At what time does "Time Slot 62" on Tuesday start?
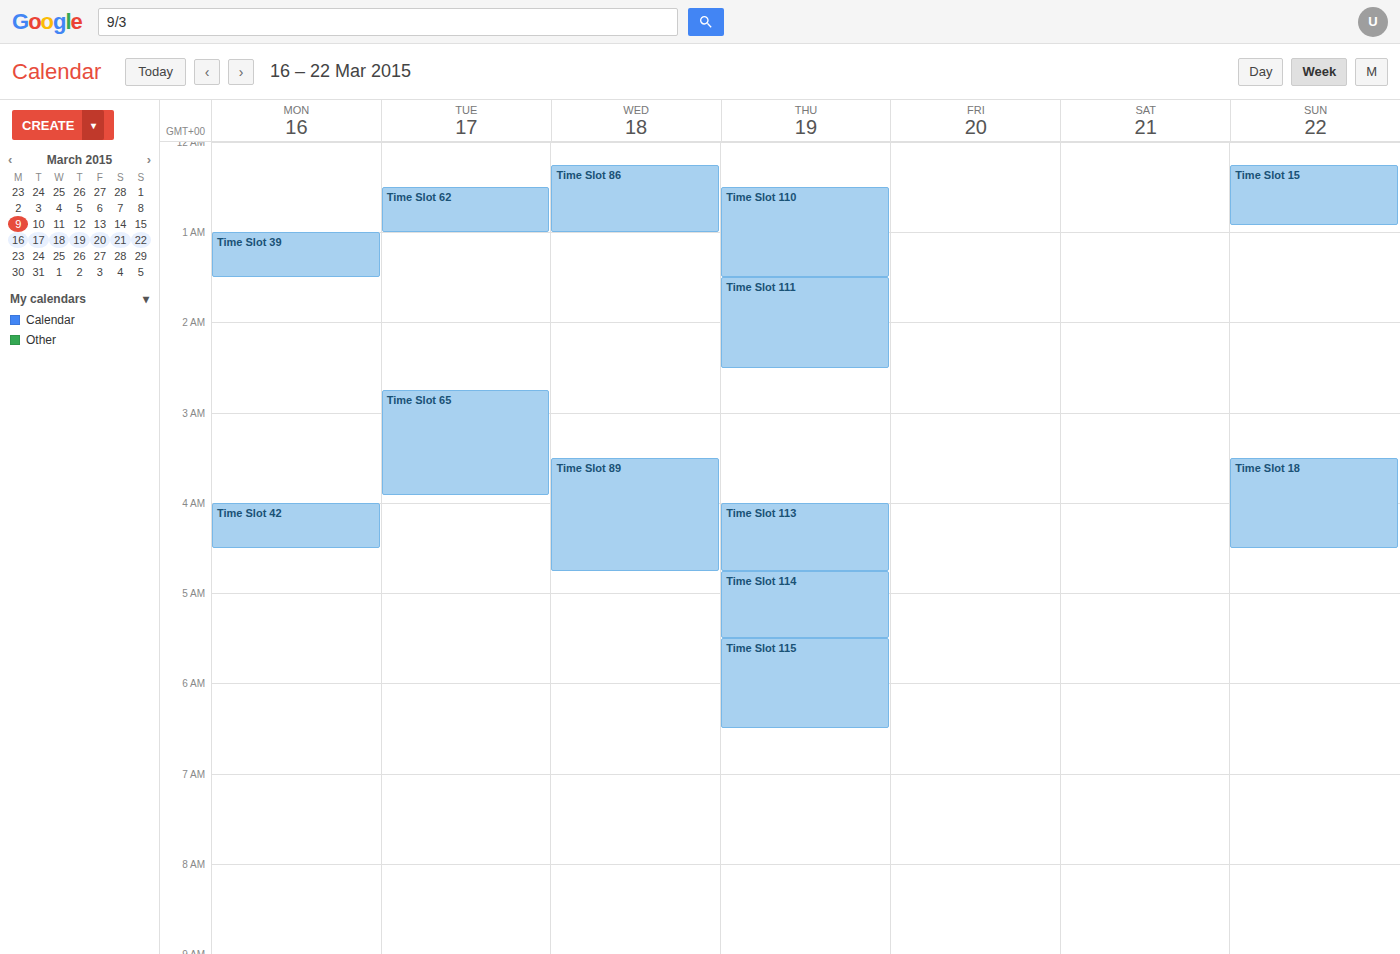
12:30 AM